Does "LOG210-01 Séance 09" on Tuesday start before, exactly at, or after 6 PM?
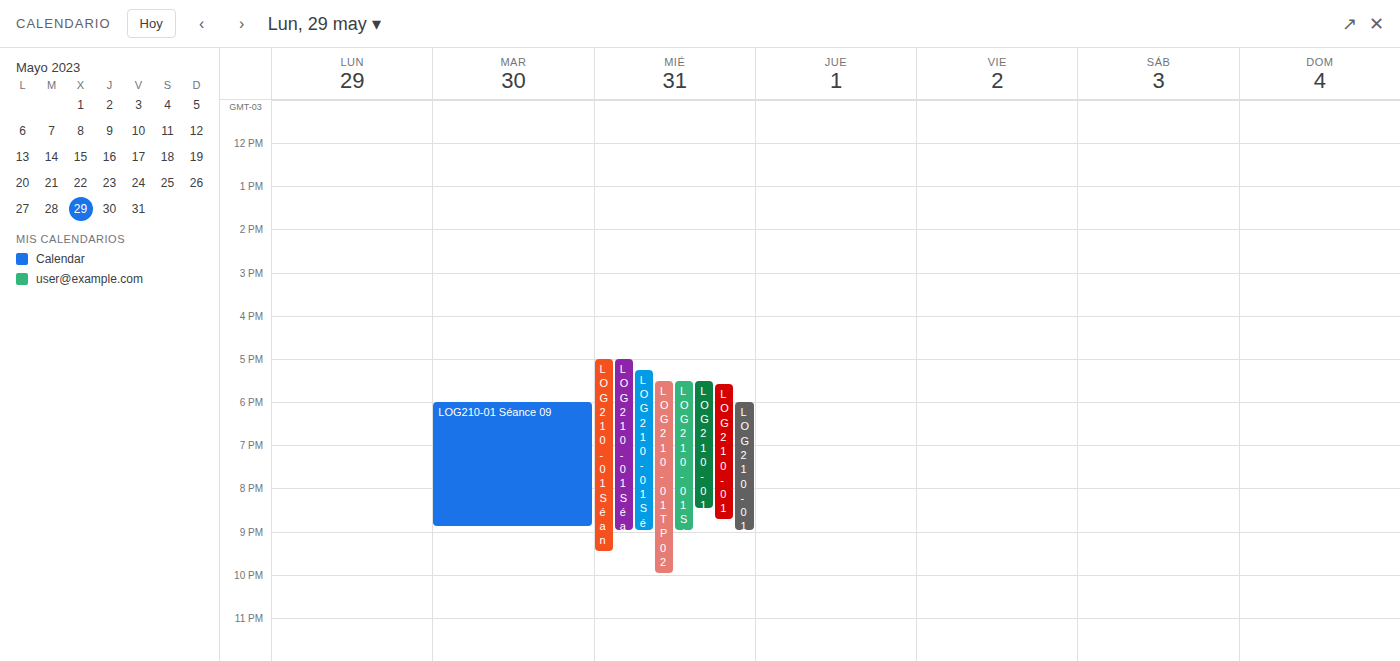
6:00 PM -- exactly at 6 PM, on the 6 PM line.